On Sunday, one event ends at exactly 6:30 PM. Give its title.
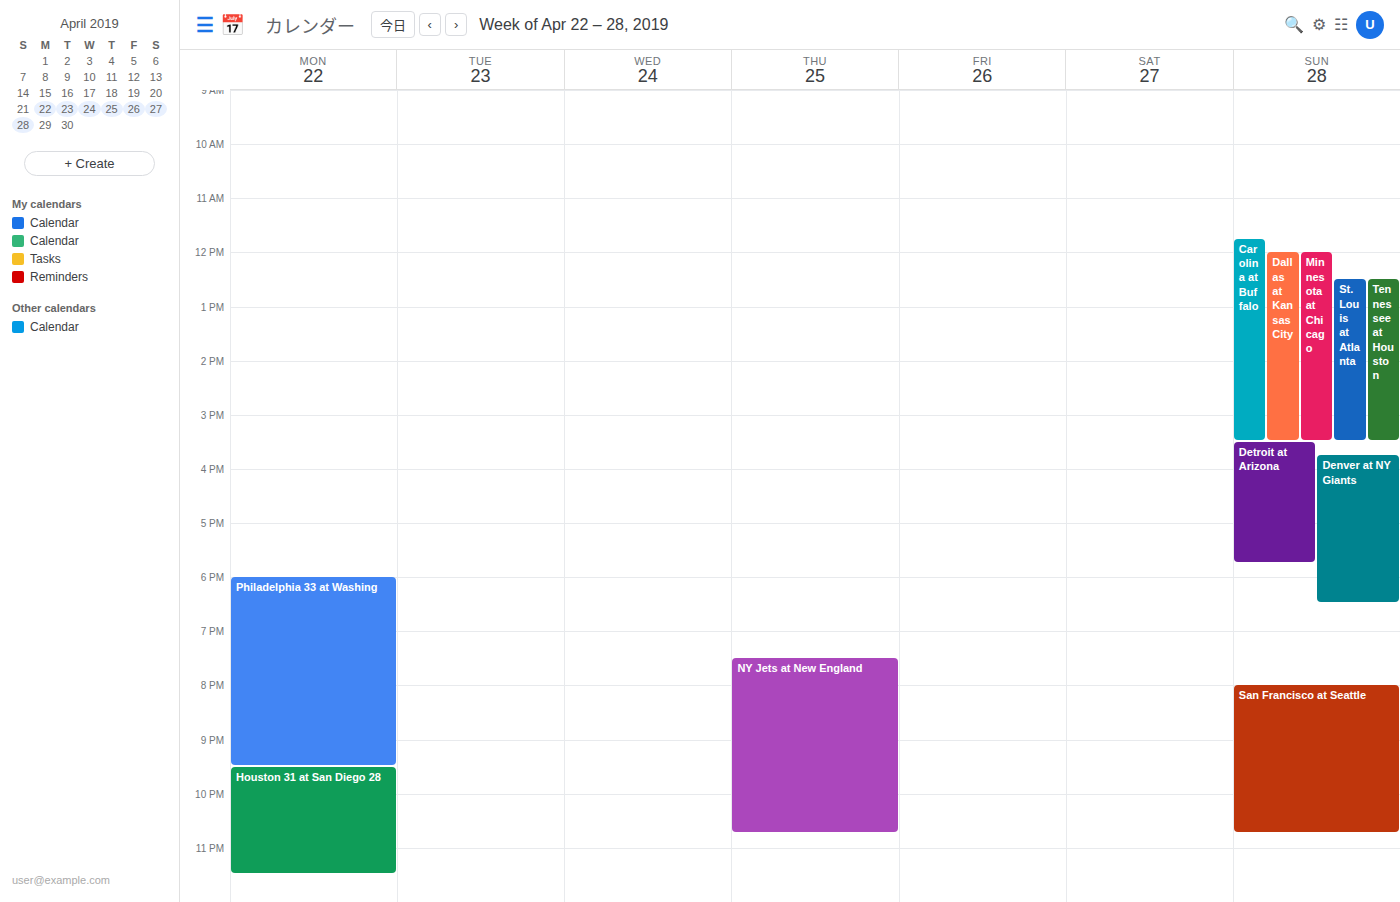
"Denver at NY Giants"